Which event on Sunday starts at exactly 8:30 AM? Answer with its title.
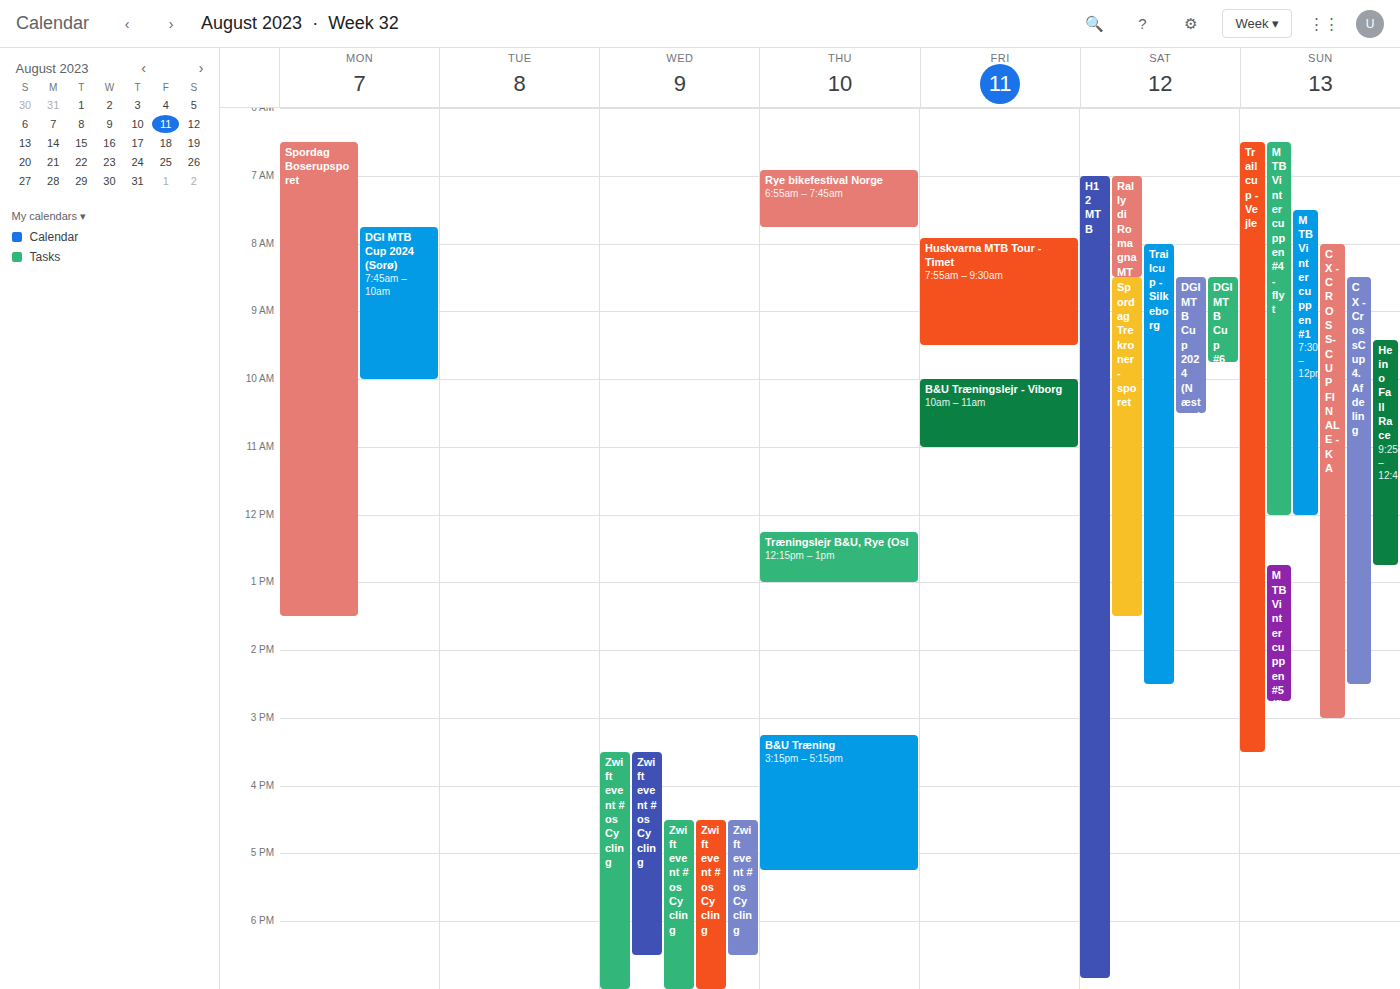
"CX - CrossCup 4. Afdeling"